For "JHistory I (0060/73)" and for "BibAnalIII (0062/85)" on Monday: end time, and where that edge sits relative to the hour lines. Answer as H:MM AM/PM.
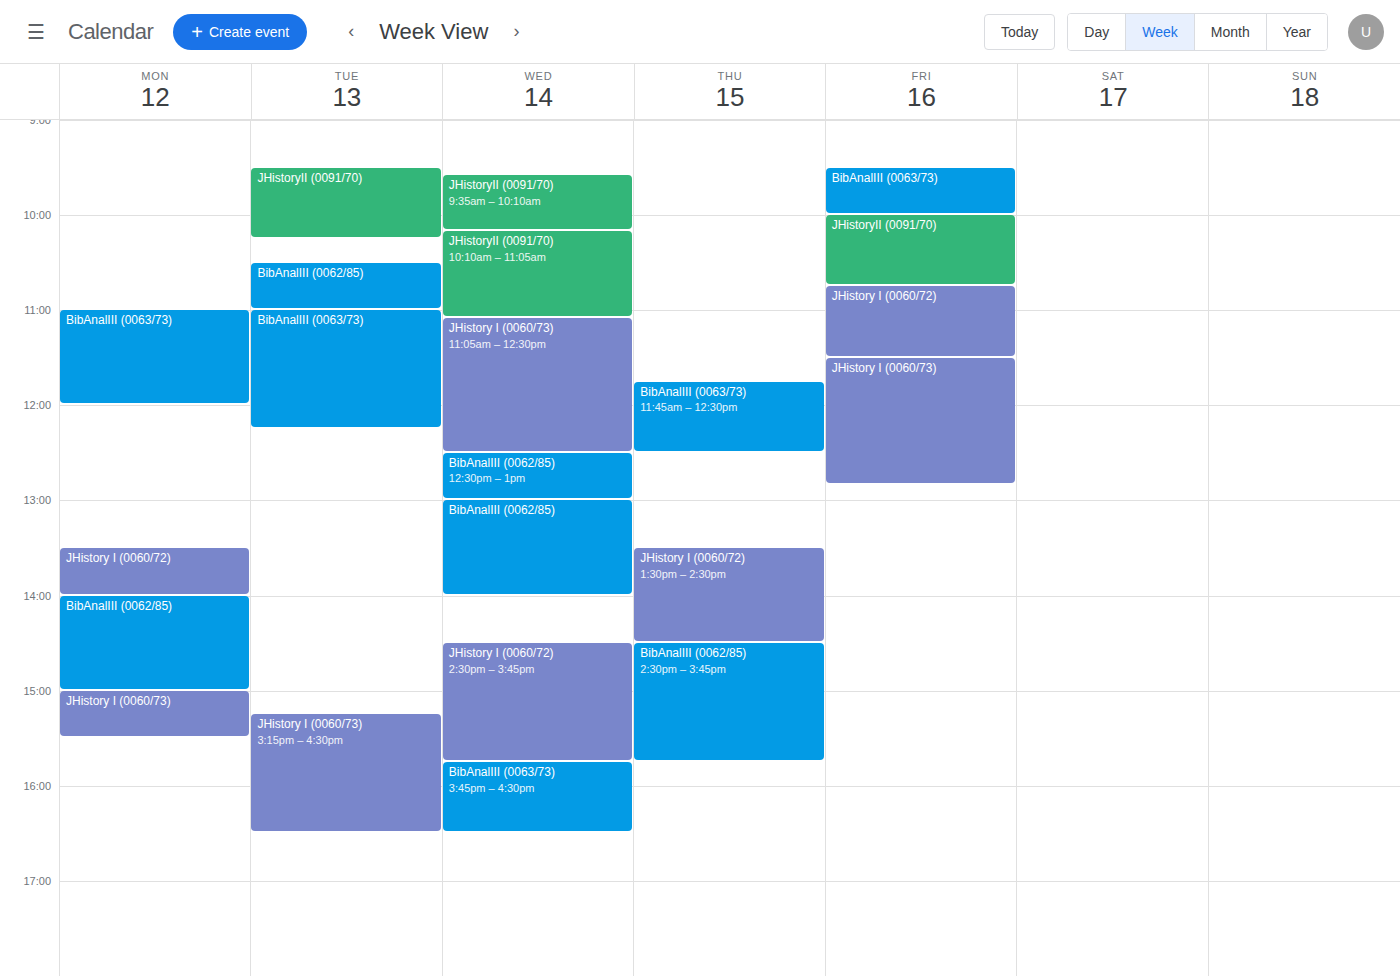
"JHistory I (0060/73)": 3:30 PM, halfway between the 3 PM and 4 PM lines. "BibAnalIII (0062/85)": 3:00 PM, exactly on the 3 PM line.